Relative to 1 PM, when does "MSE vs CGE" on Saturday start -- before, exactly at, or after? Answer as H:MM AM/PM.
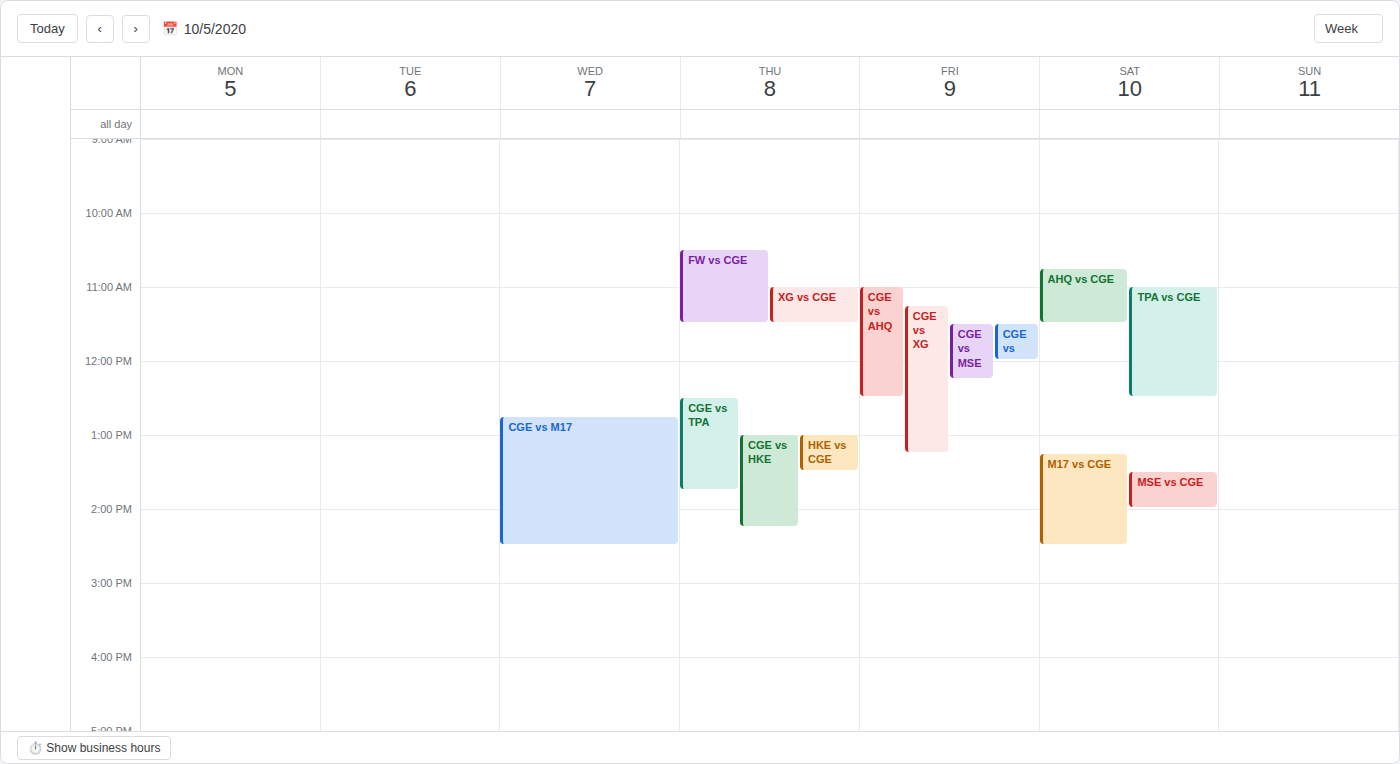
1:30 PM -- after 1 PM, 30 minutes below the 1 PM line.